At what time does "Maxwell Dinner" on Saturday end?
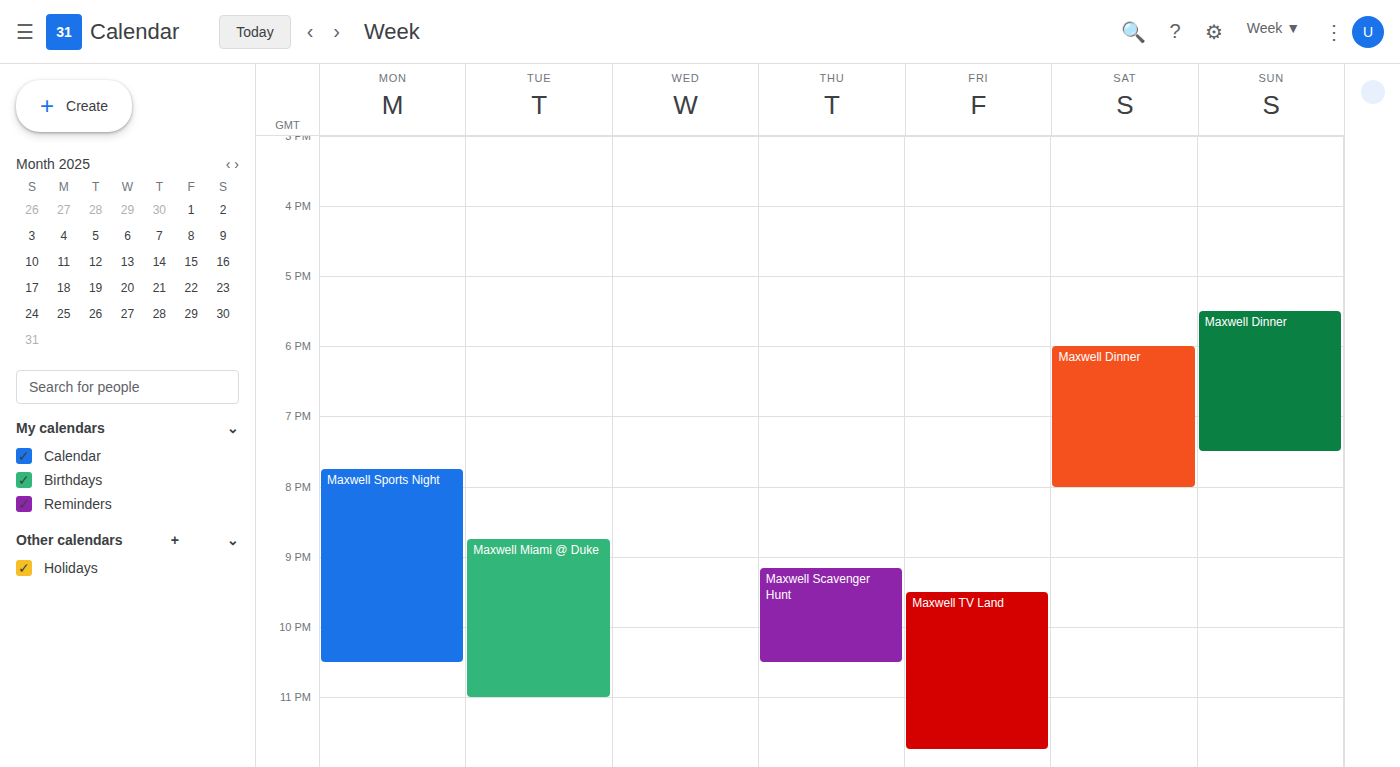
8:00 PM